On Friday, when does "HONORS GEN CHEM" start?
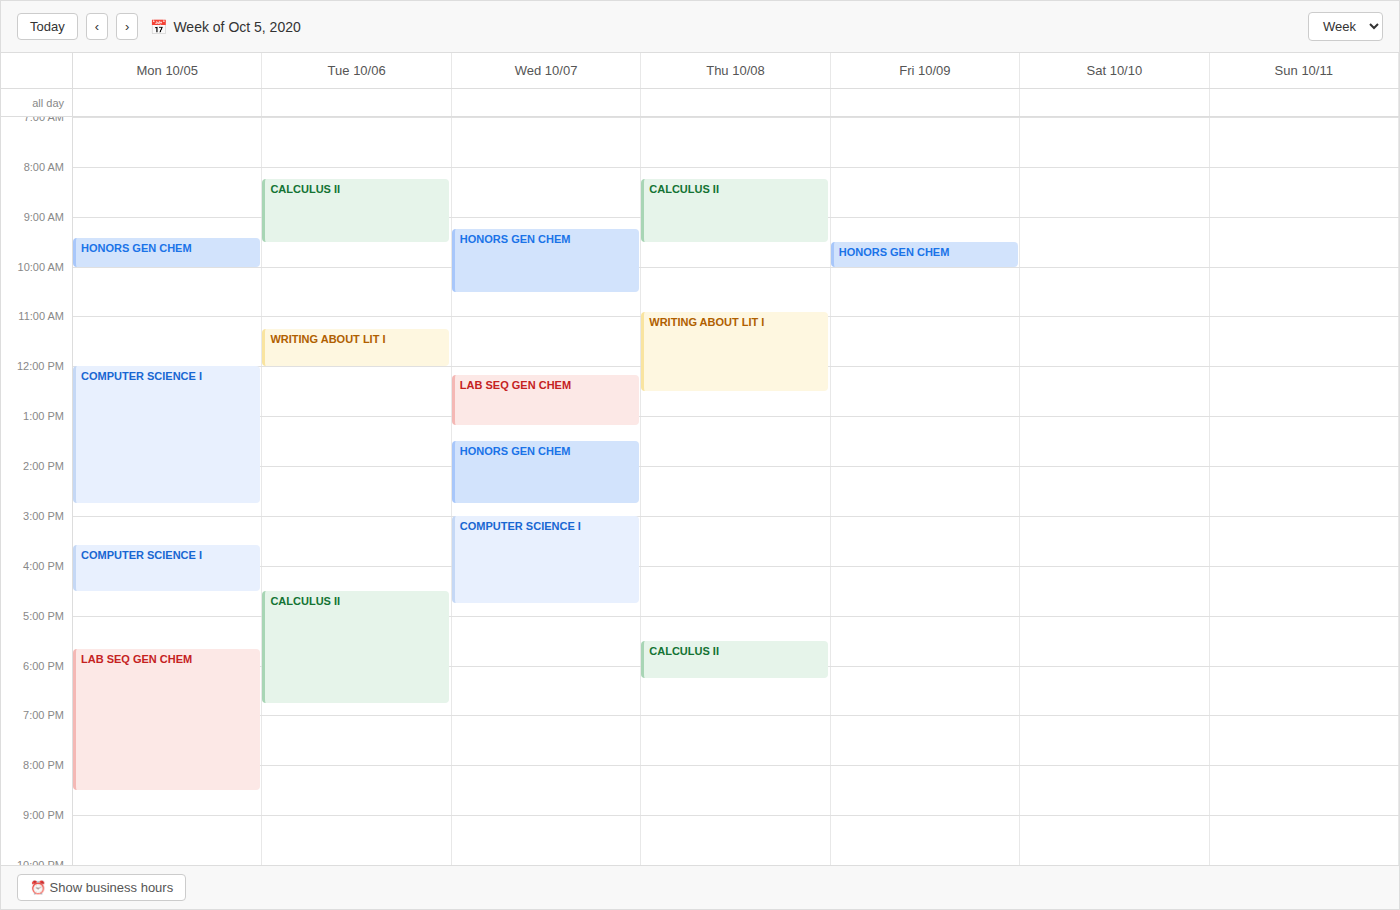
9:30 AM